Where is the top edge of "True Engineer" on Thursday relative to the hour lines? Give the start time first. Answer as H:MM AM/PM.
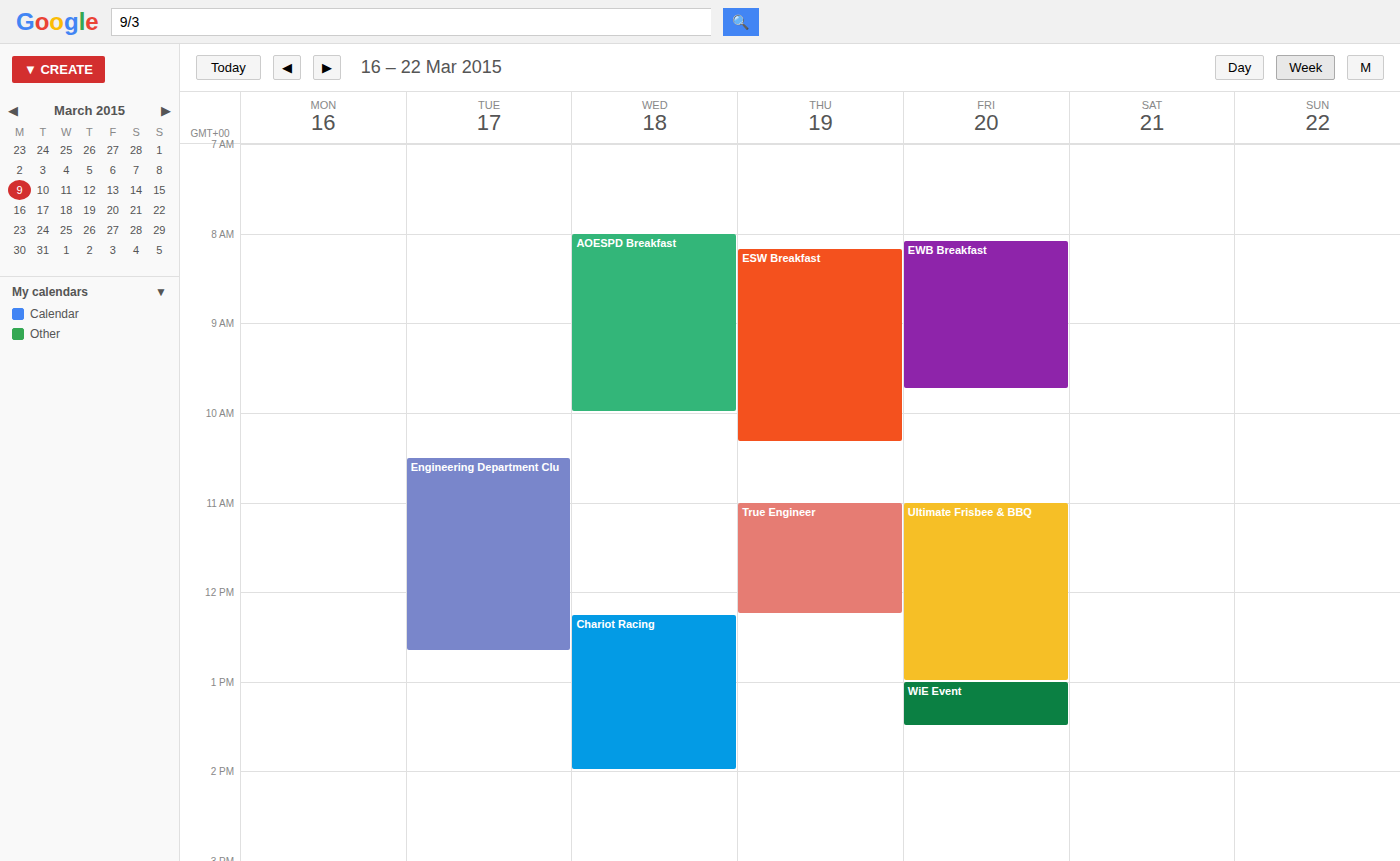
11:00 AM -- exactly on the 11 AM line.